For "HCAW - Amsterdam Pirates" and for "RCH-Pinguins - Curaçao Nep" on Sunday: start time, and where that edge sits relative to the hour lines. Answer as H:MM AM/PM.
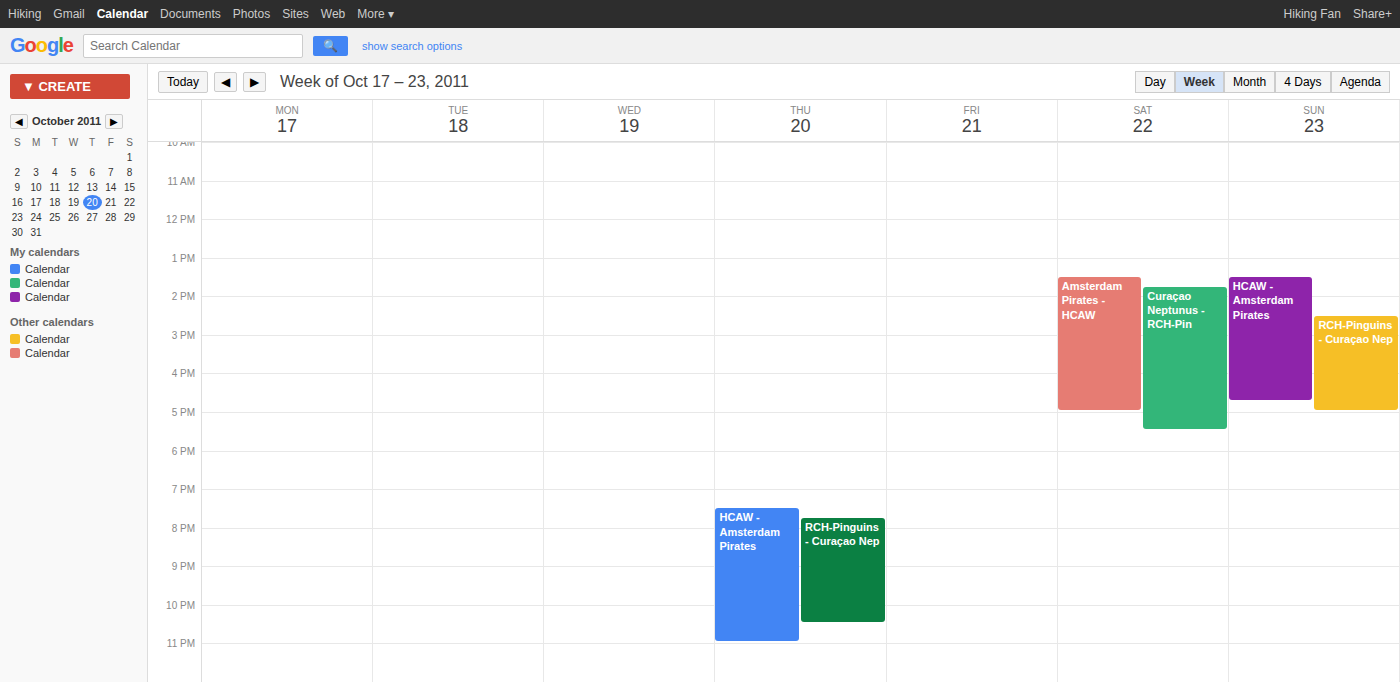
"HCAW - Amsterdam Pirates": 1:30 PM, halfway between the 1 PM and 2 PM lines. "RCH-Pinguins - Curaçao Nep": 2:30 PM, halfway between the 2 PM and 3 PM lines.